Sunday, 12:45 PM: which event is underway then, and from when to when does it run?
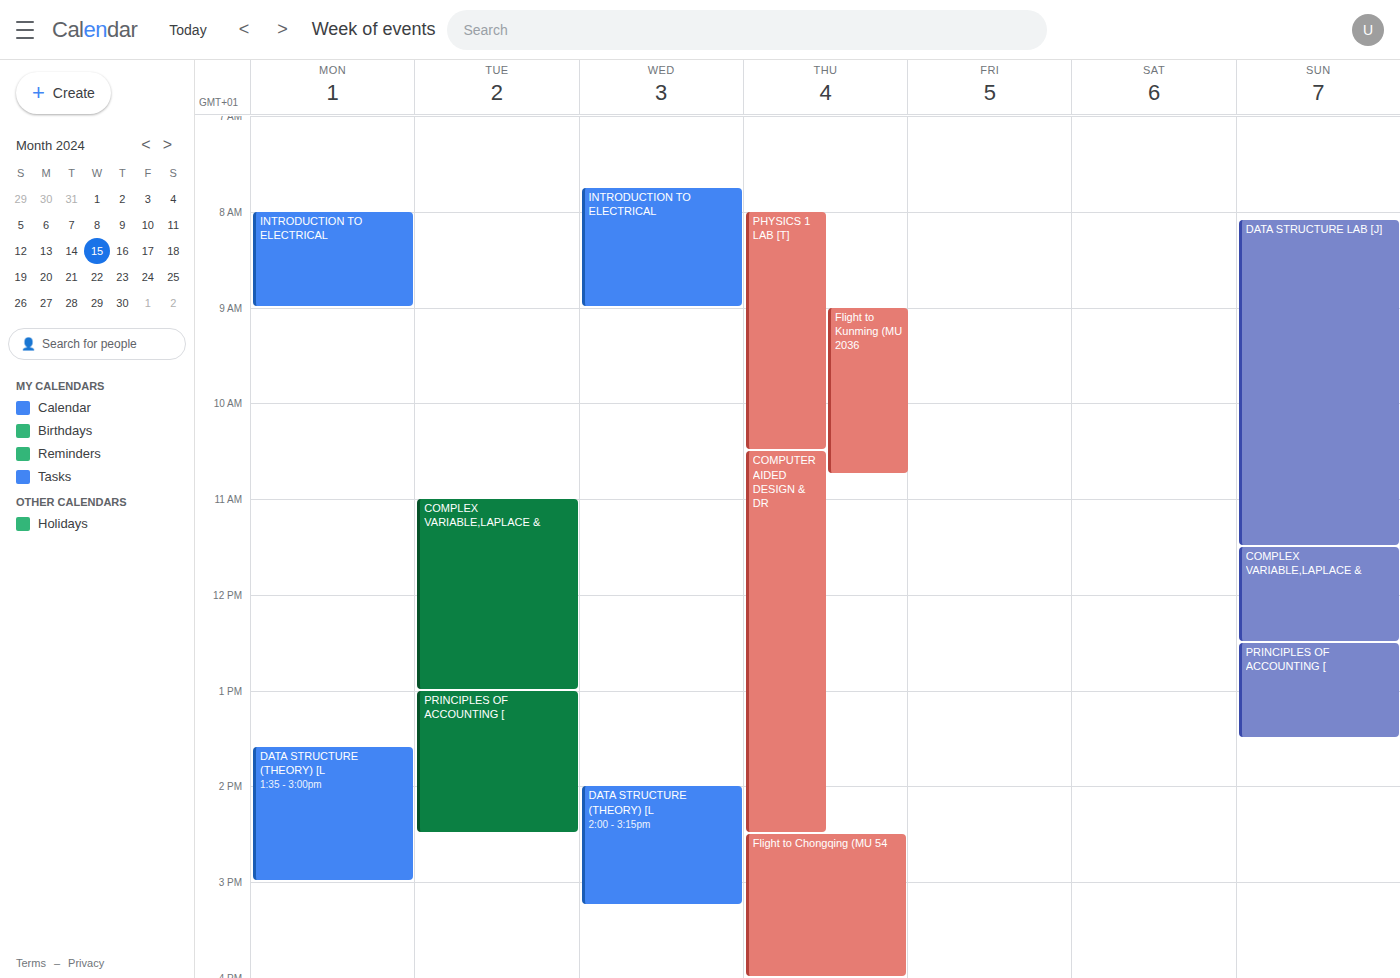
"PRINCIPLES OF ACCOUNTING [", 12:30 PM to 1:30 PM